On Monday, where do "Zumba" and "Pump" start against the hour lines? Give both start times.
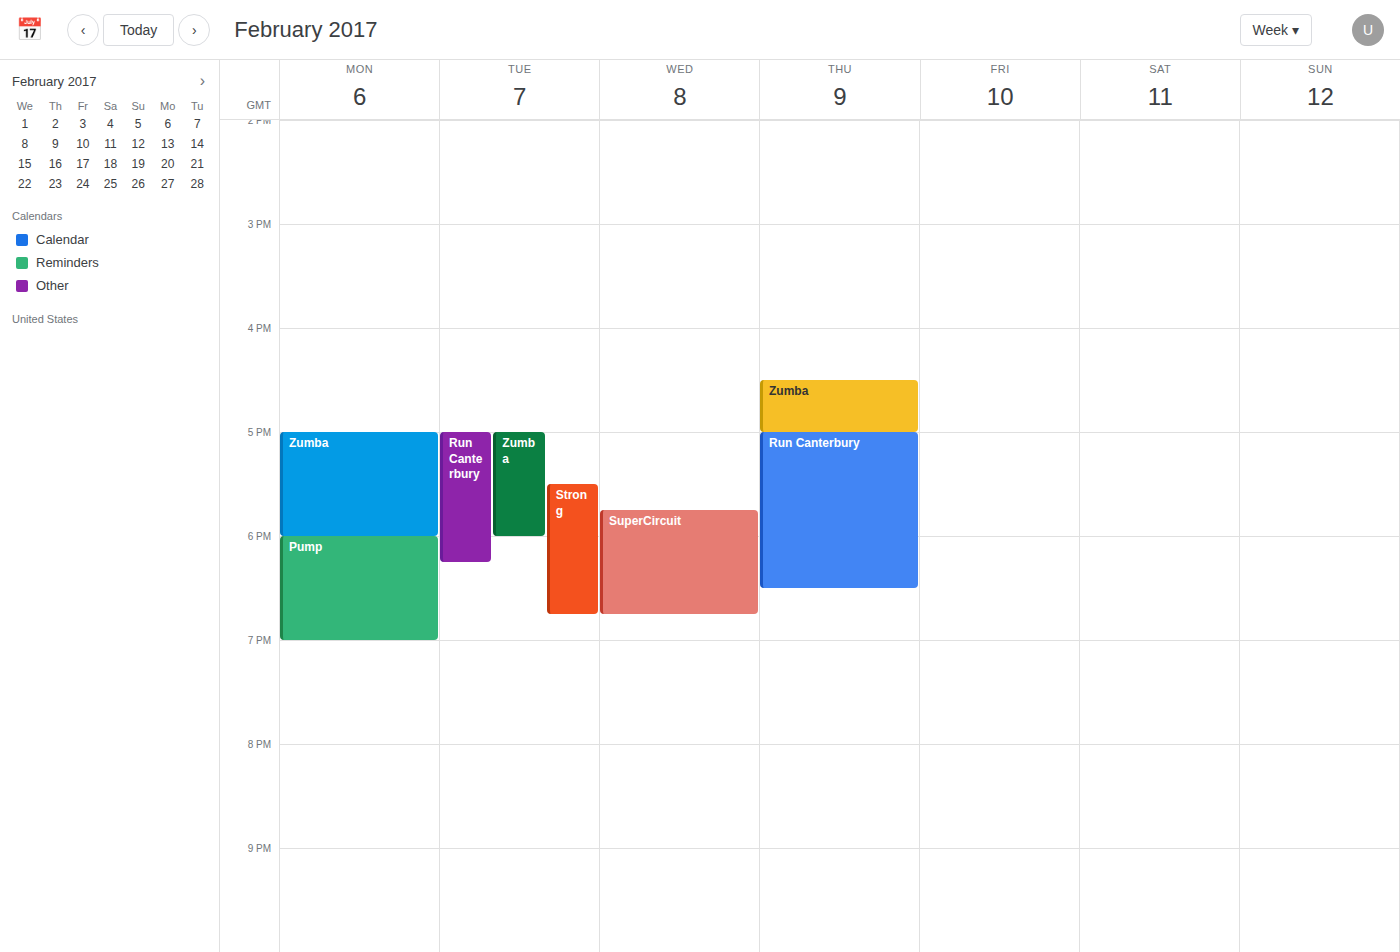
"Zumba": 5:00 PM, exactly on the 5 PM line. "Pump": 6:00 PM, exactly on the 6 PM line.